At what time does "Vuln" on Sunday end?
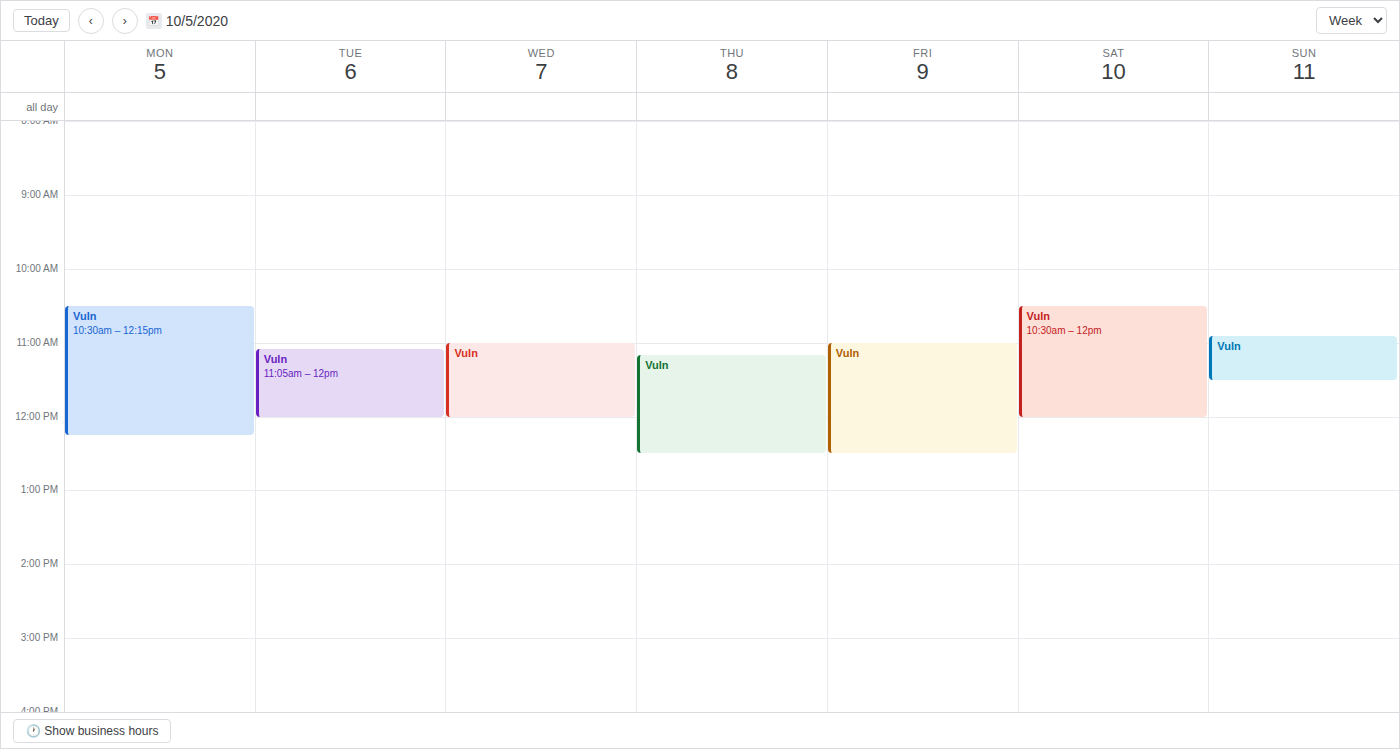
11:30 AM